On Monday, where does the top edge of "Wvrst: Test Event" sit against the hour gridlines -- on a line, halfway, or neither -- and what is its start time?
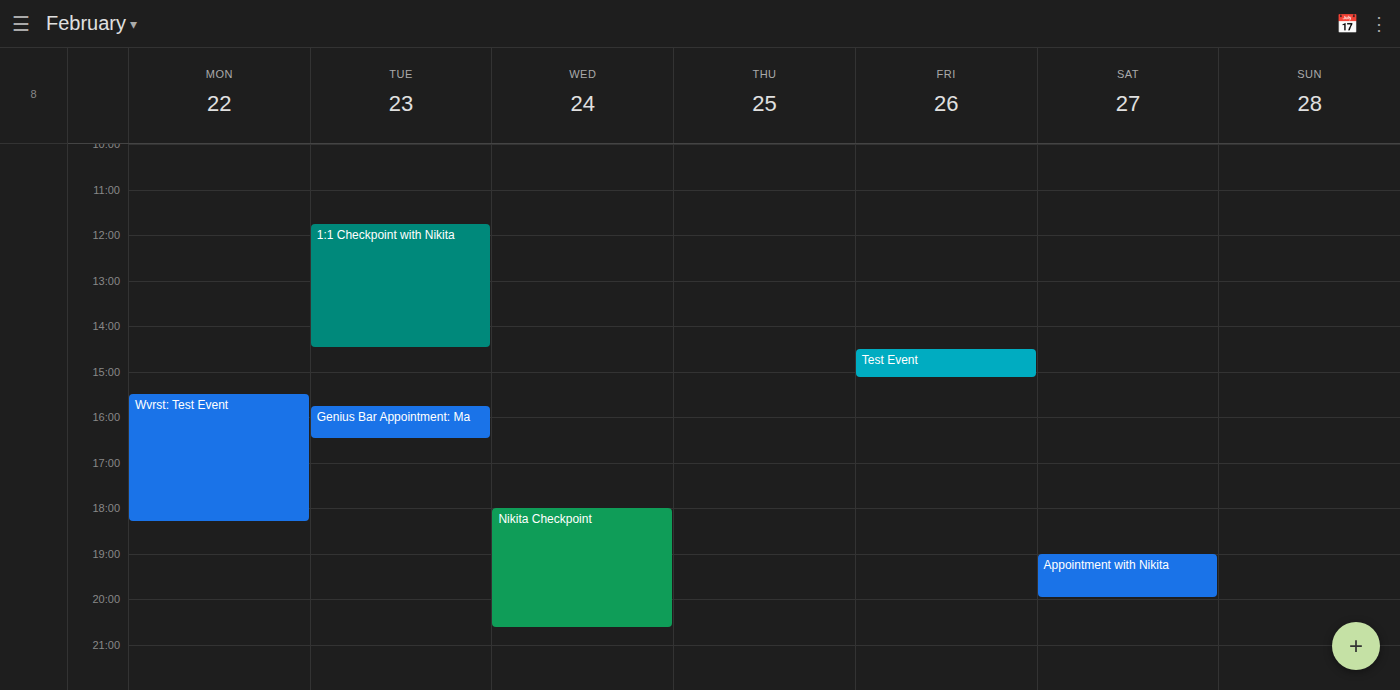
3:30 PM -- halfway between the 3 PM and 4 PM lines.